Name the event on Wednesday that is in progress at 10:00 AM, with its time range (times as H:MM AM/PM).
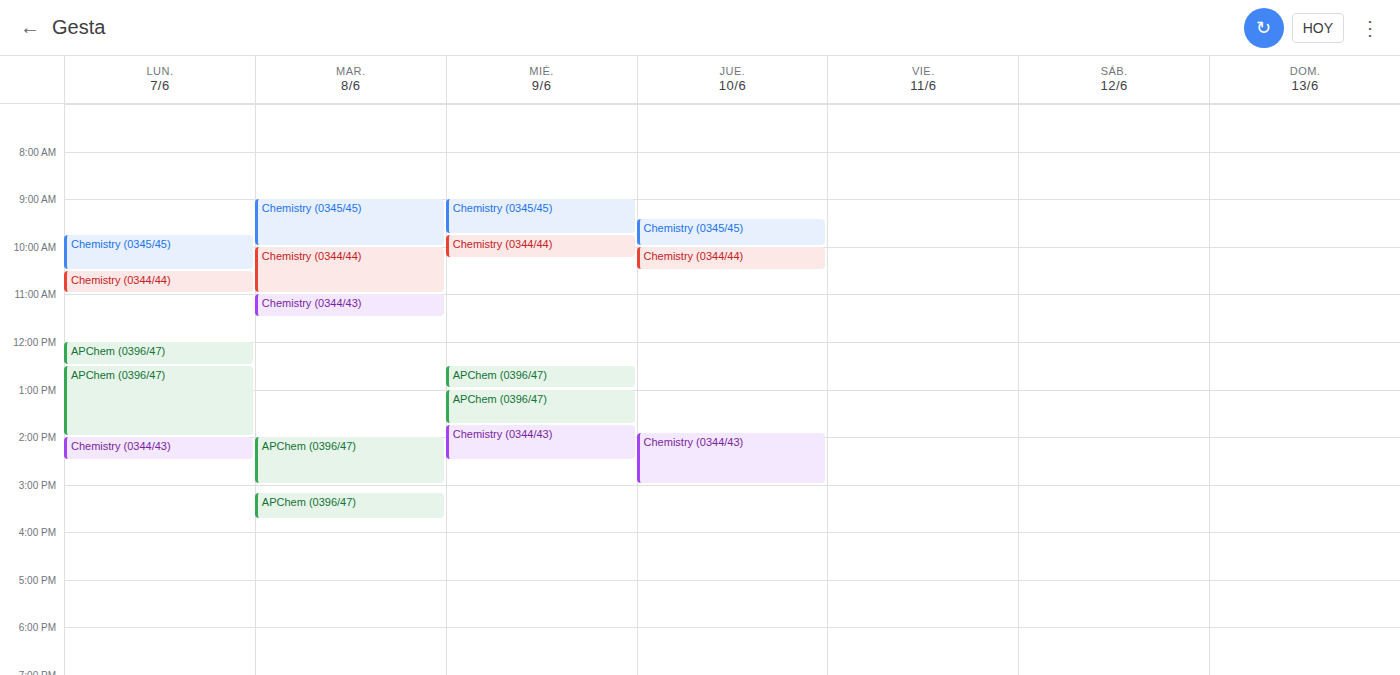
"Chemistry (0344/44)", 9:45 AM to 10:15 AM